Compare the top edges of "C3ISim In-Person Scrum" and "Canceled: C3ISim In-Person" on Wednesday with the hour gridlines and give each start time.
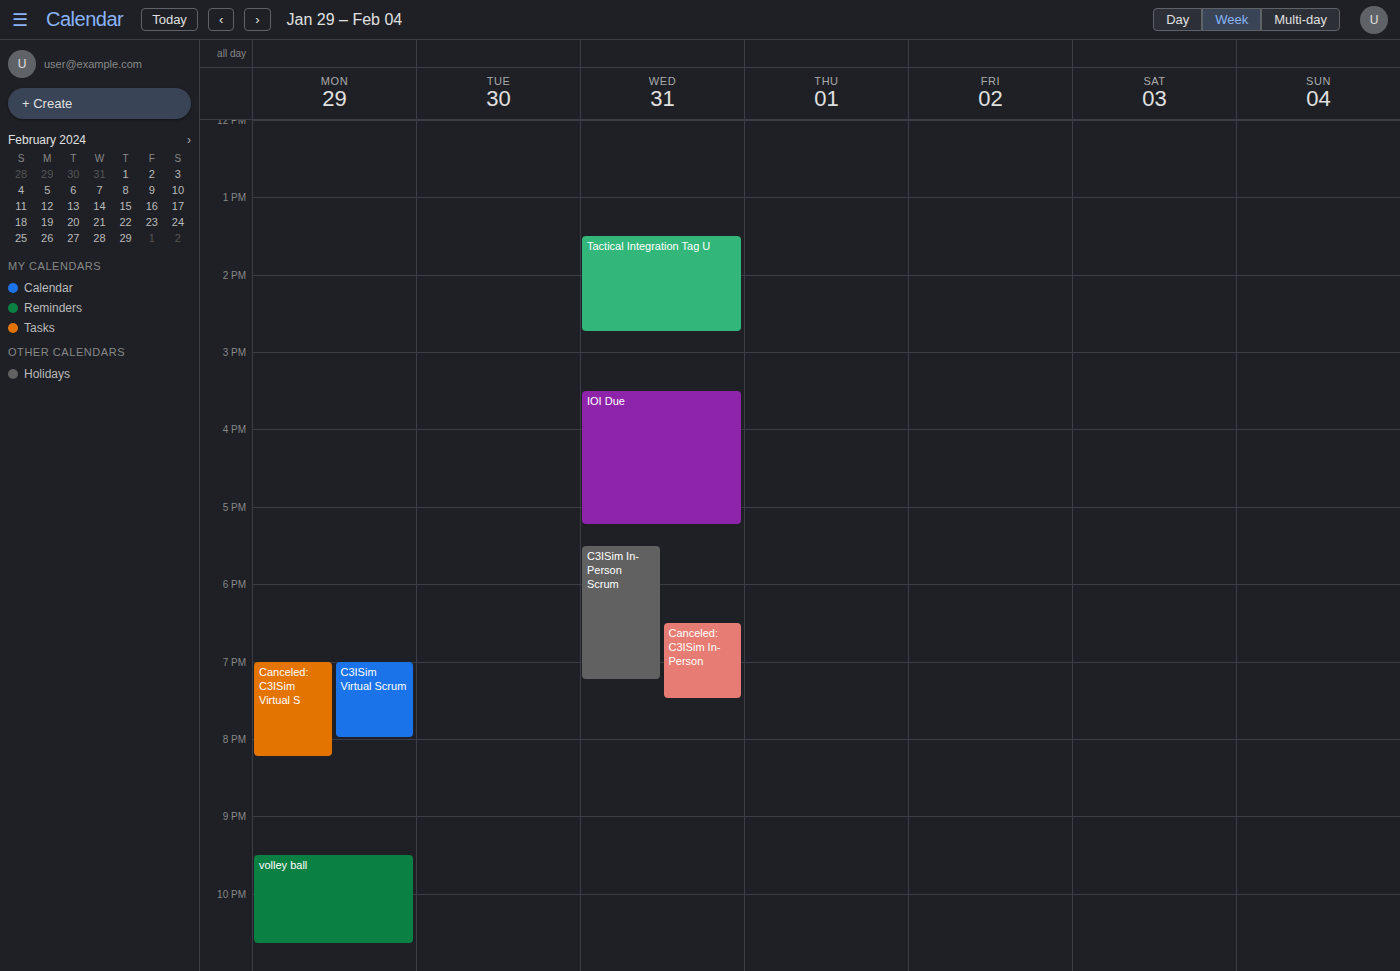
"C3ISim In-Person Scrum": 5:30 PM, halfway between the 5 PM and 6 PM lines. "Canceled: C3ISim In-Person": 6:30 PM, halfway between the 6 PM and 7 PM lines.